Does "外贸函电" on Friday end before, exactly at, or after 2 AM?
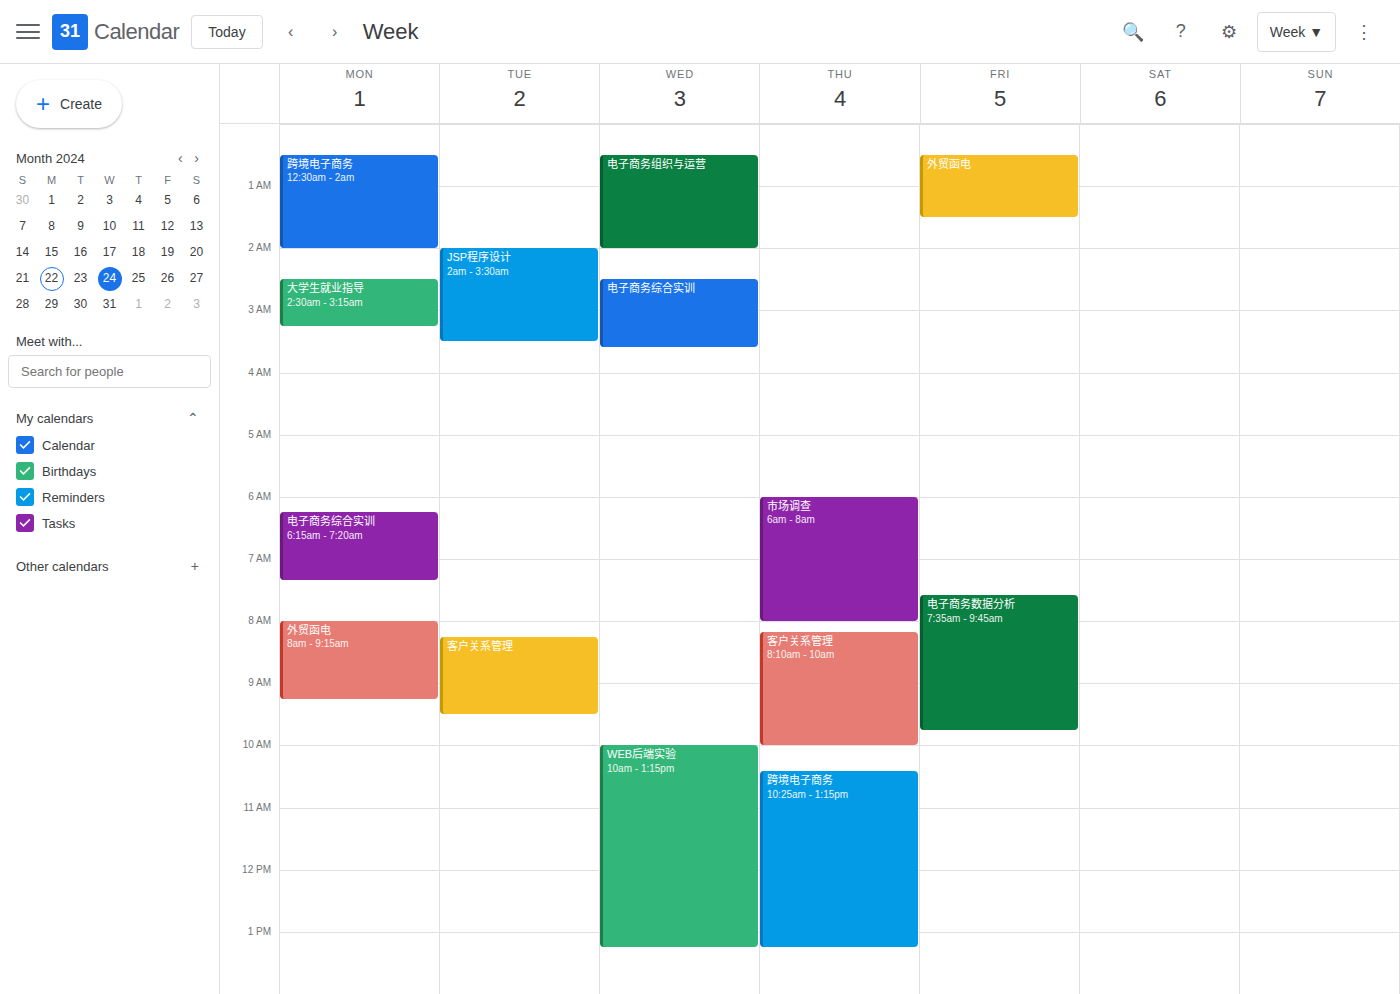
1:30 AM -- before 2 AM, 30 minutes above the 2 AM line.